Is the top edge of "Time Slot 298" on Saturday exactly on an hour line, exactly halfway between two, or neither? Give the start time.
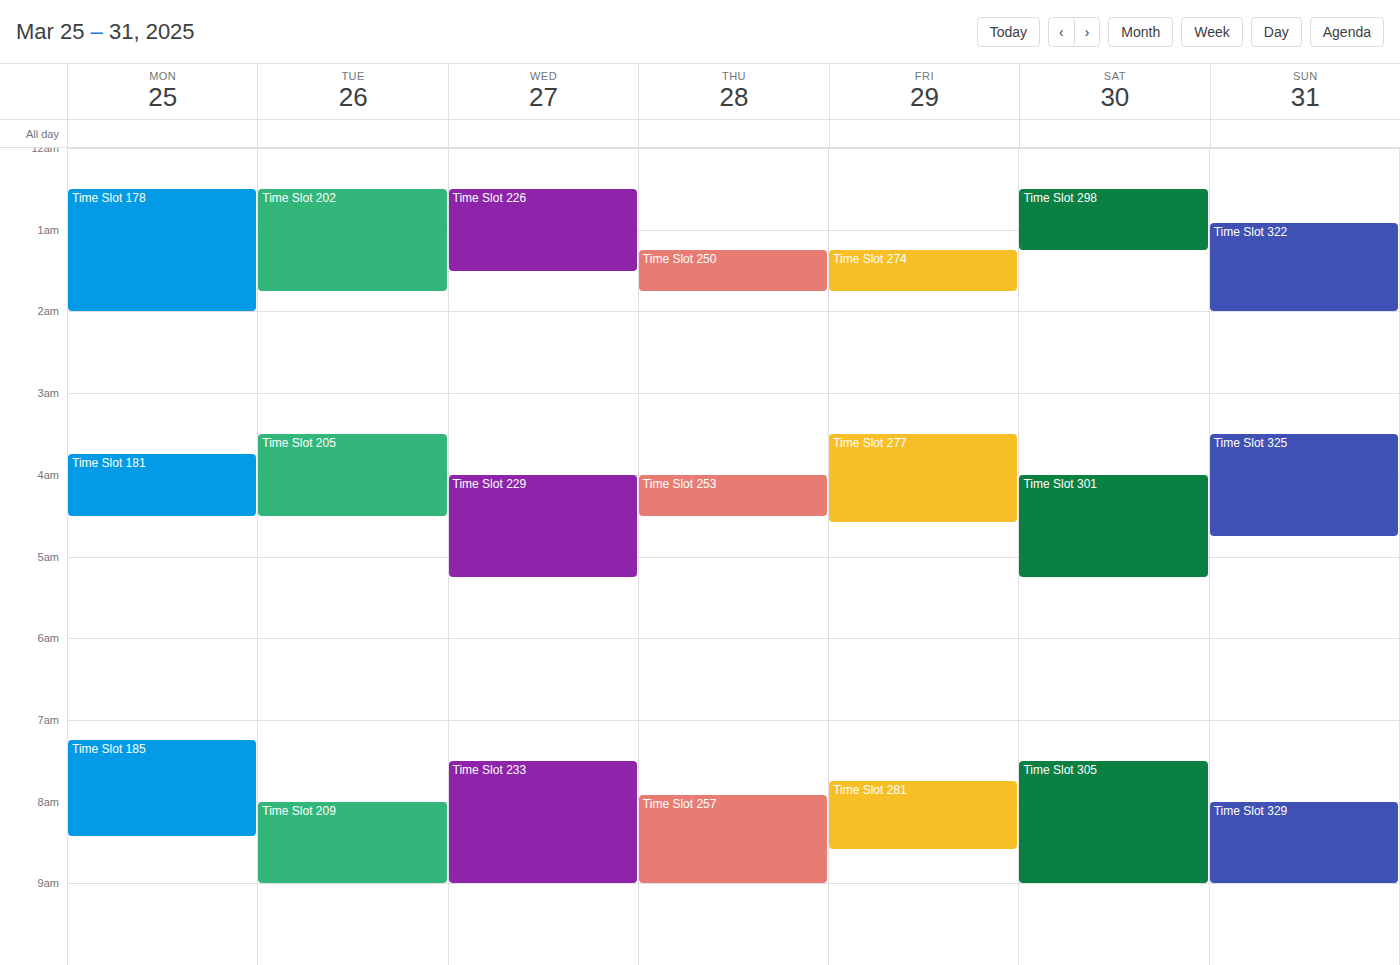
00:30 -- halfway between the 00:00 and 01:00 lines.